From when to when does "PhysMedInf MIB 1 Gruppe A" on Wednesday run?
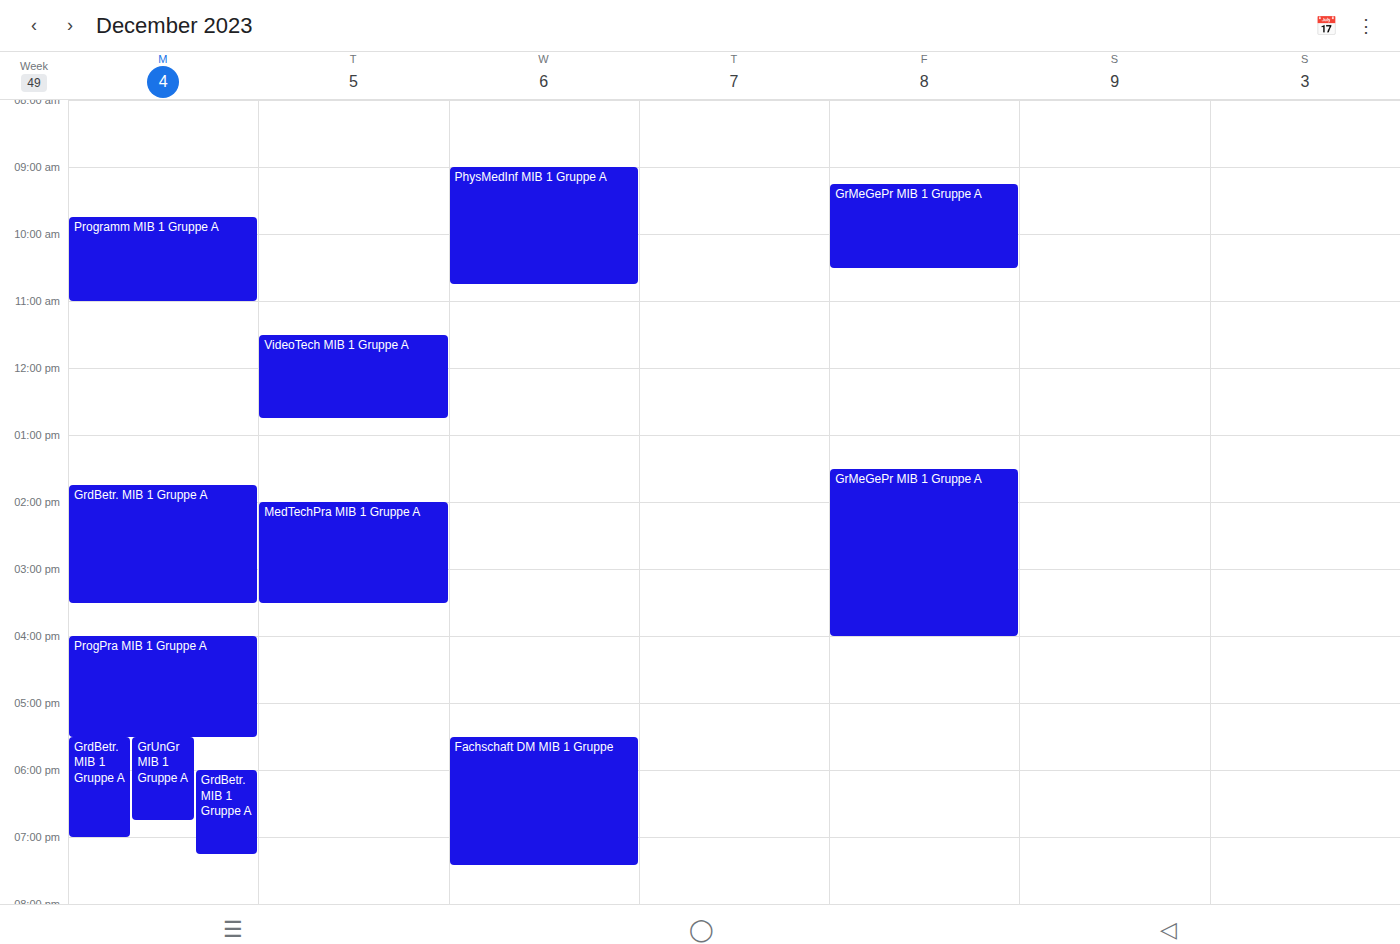
09:00 to 10:45